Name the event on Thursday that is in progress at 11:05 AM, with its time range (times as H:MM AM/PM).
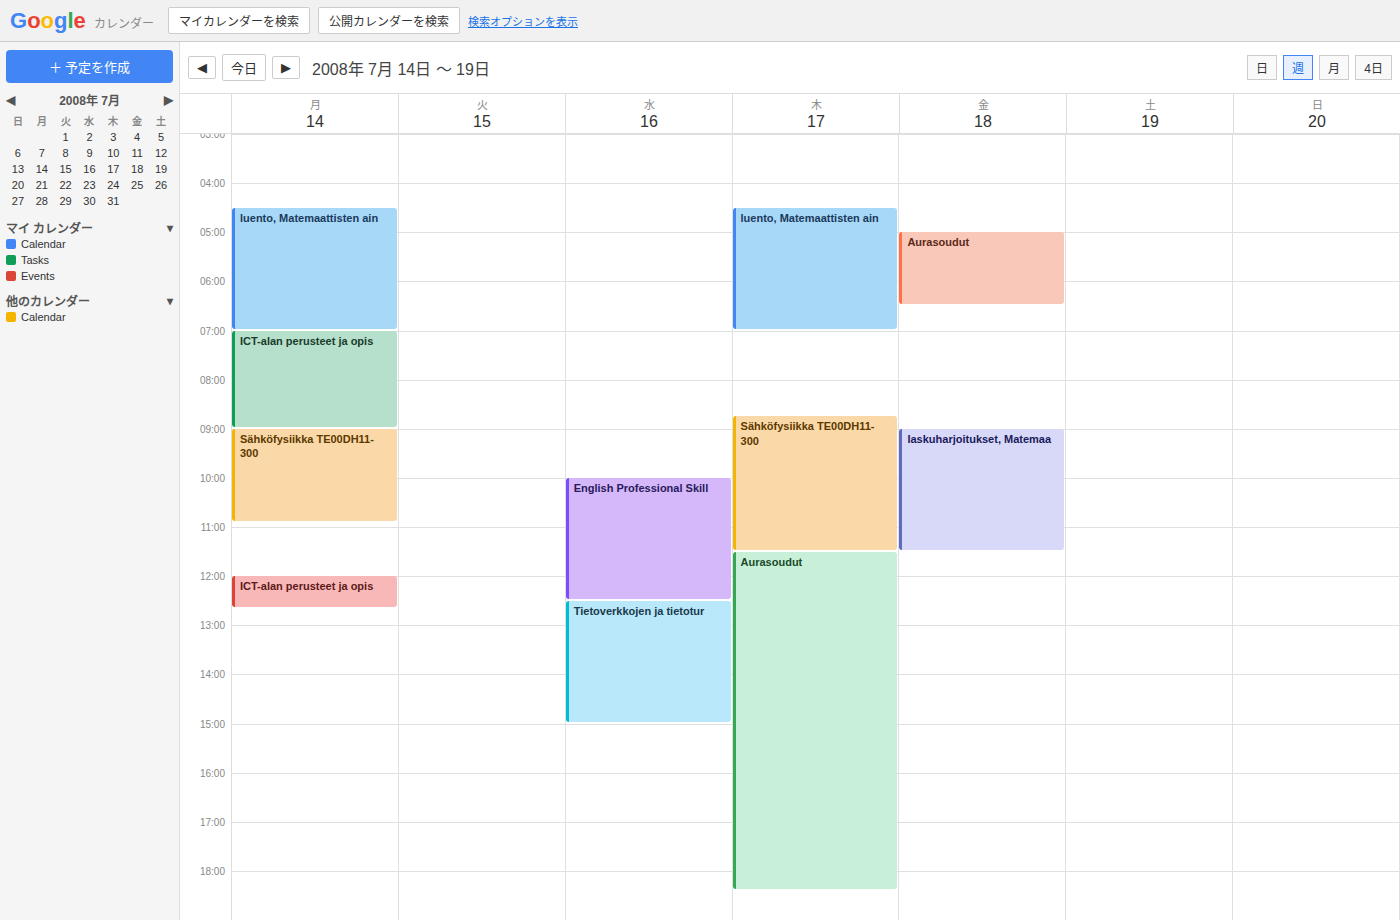
"Sähköfysiikka TE00DH11-300", 8:45 AM to 11:30 AM